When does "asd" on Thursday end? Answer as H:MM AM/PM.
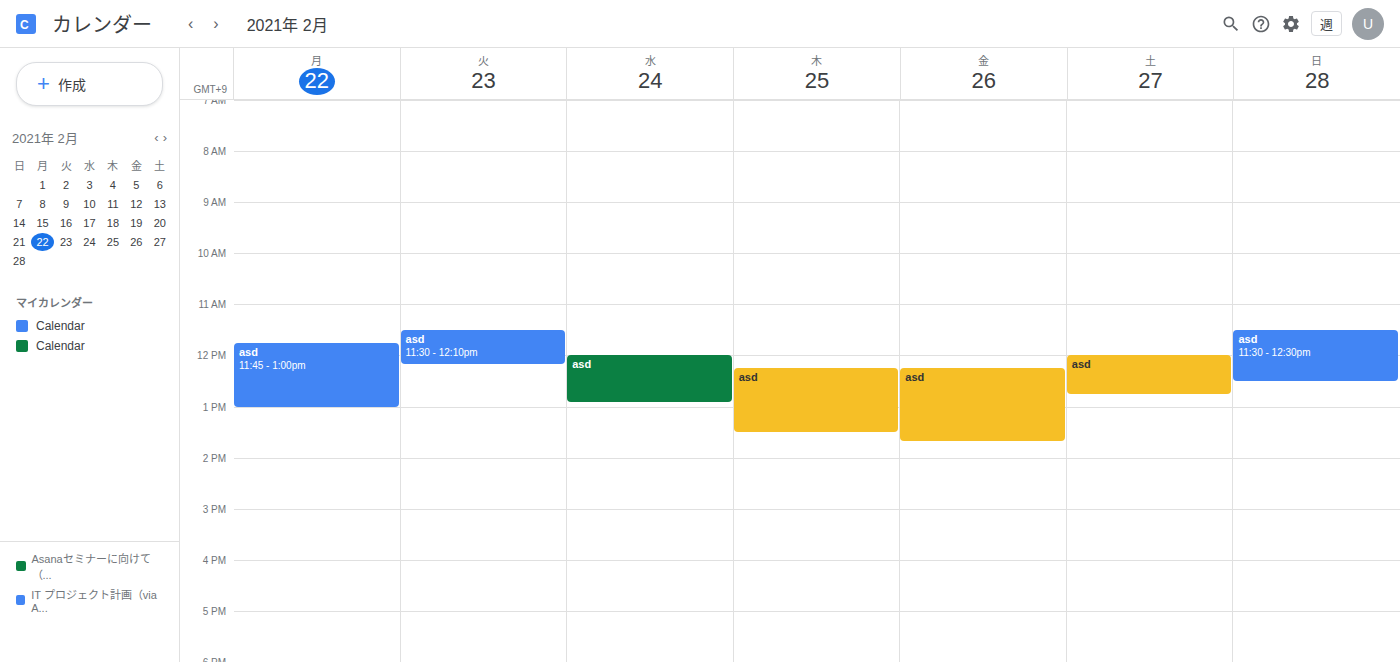
1:30 PM